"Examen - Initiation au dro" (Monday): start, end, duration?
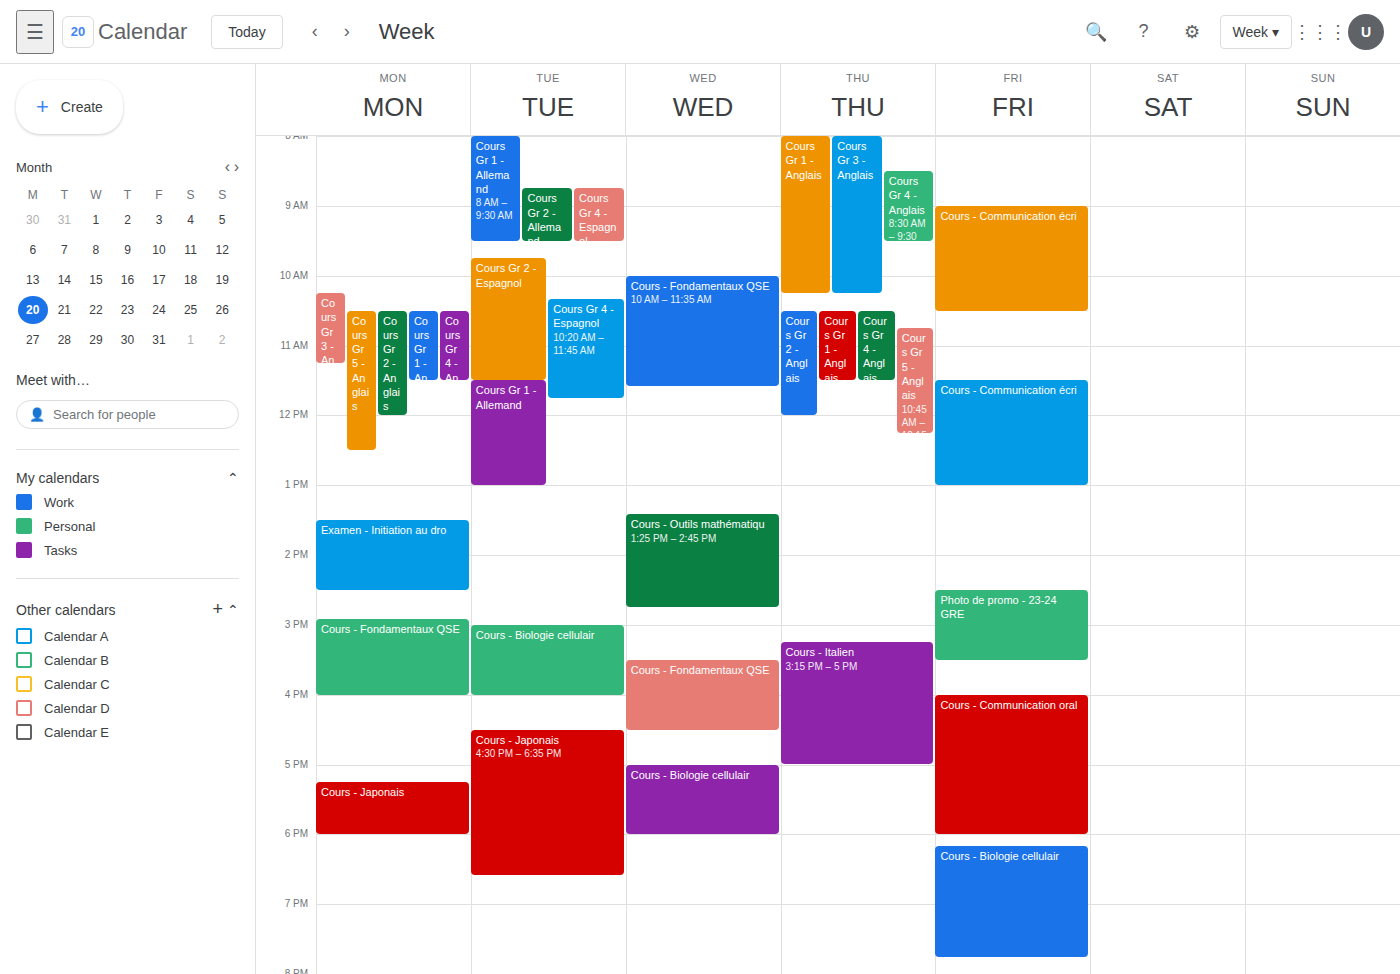
1:30 PM to 2:30 PM, 1 hour